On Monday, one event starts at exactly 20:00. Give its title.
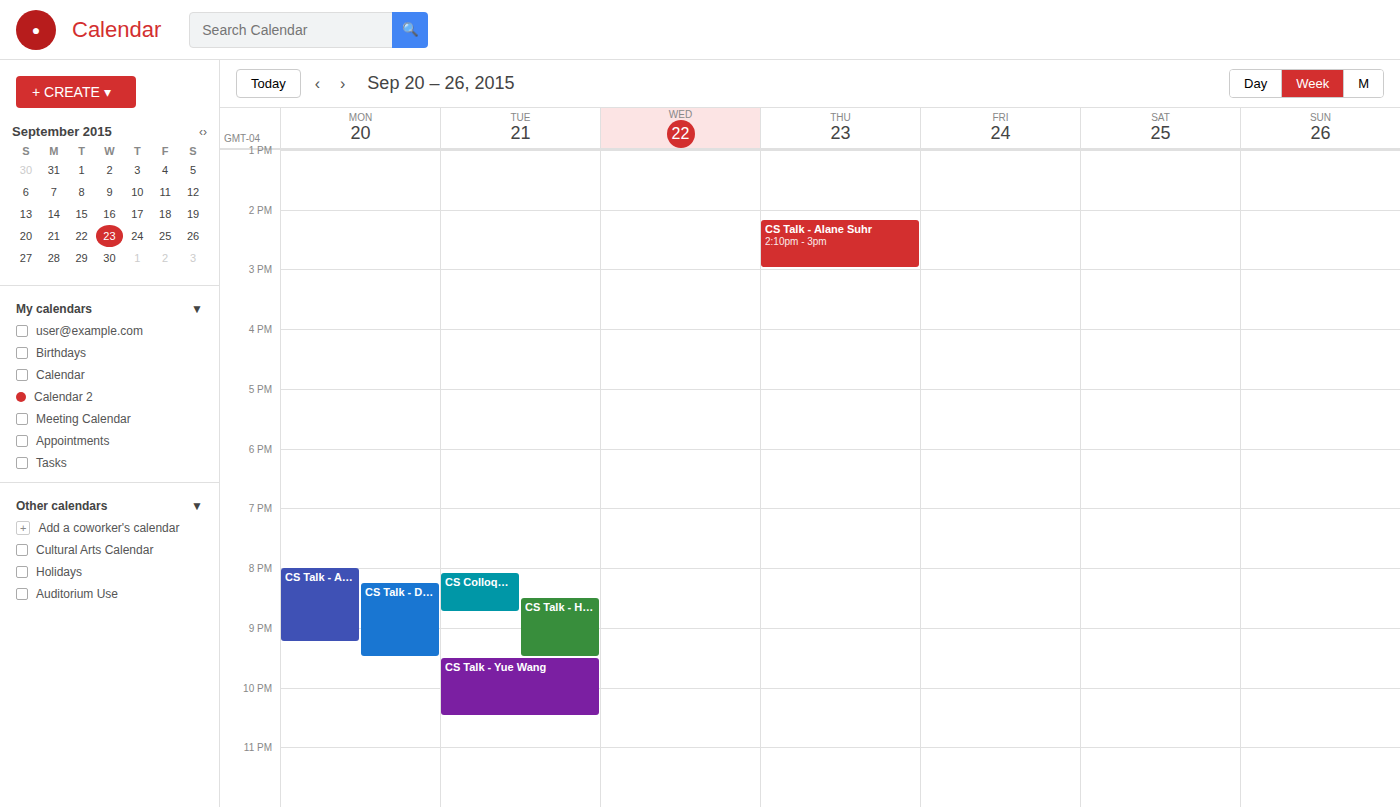
"CS Talk - Alex Wong"